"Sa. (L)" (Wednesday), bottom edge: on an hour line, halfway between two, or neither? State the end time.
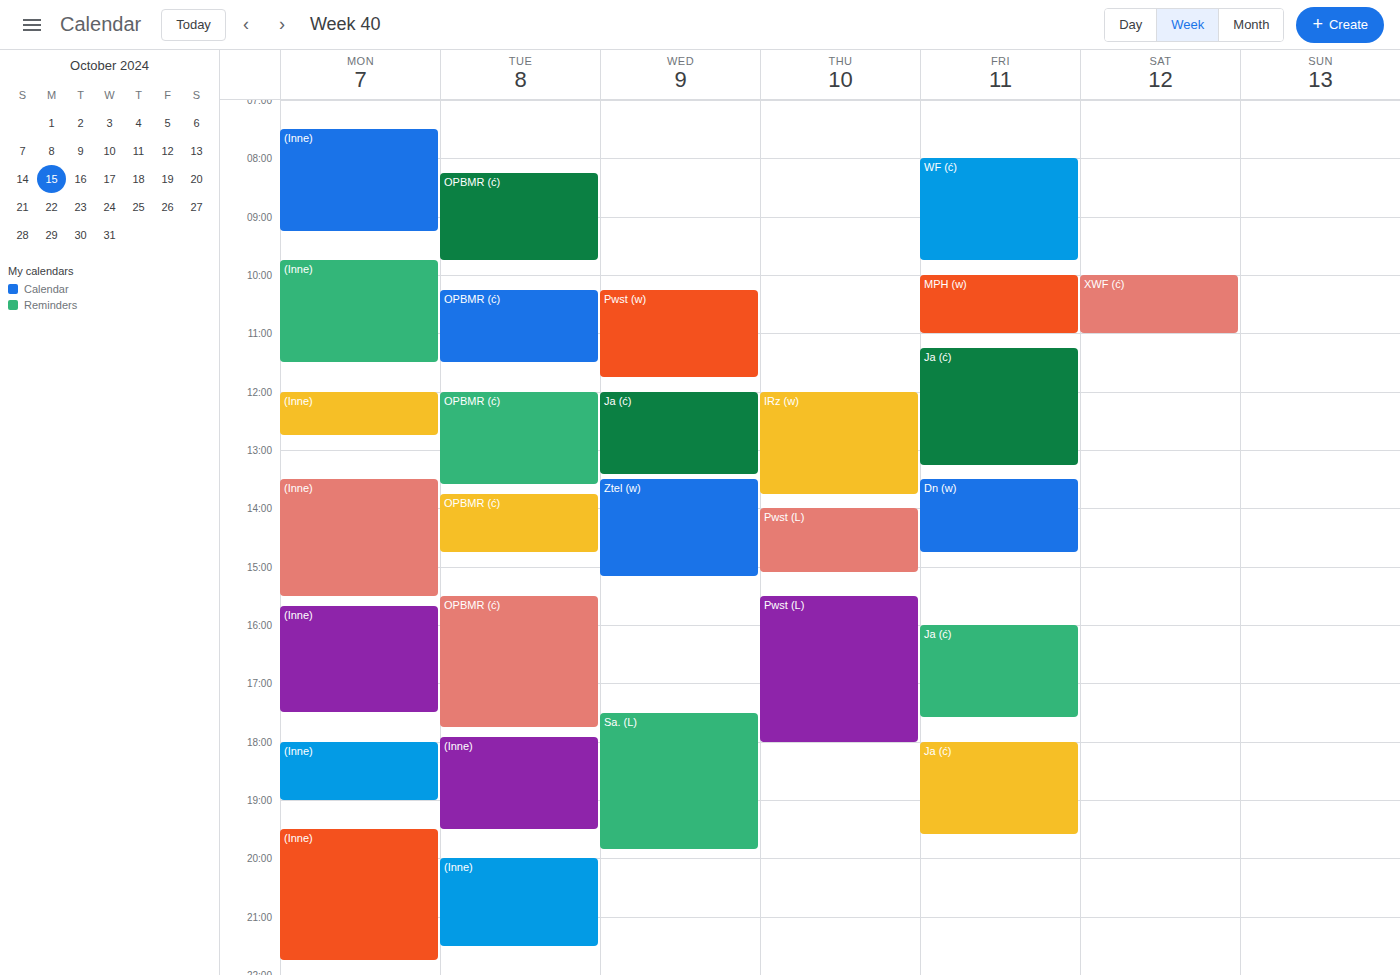
19:50 -- neither: 50 minutes below the 19:00 line and 10 minutes above the 20:00 line.